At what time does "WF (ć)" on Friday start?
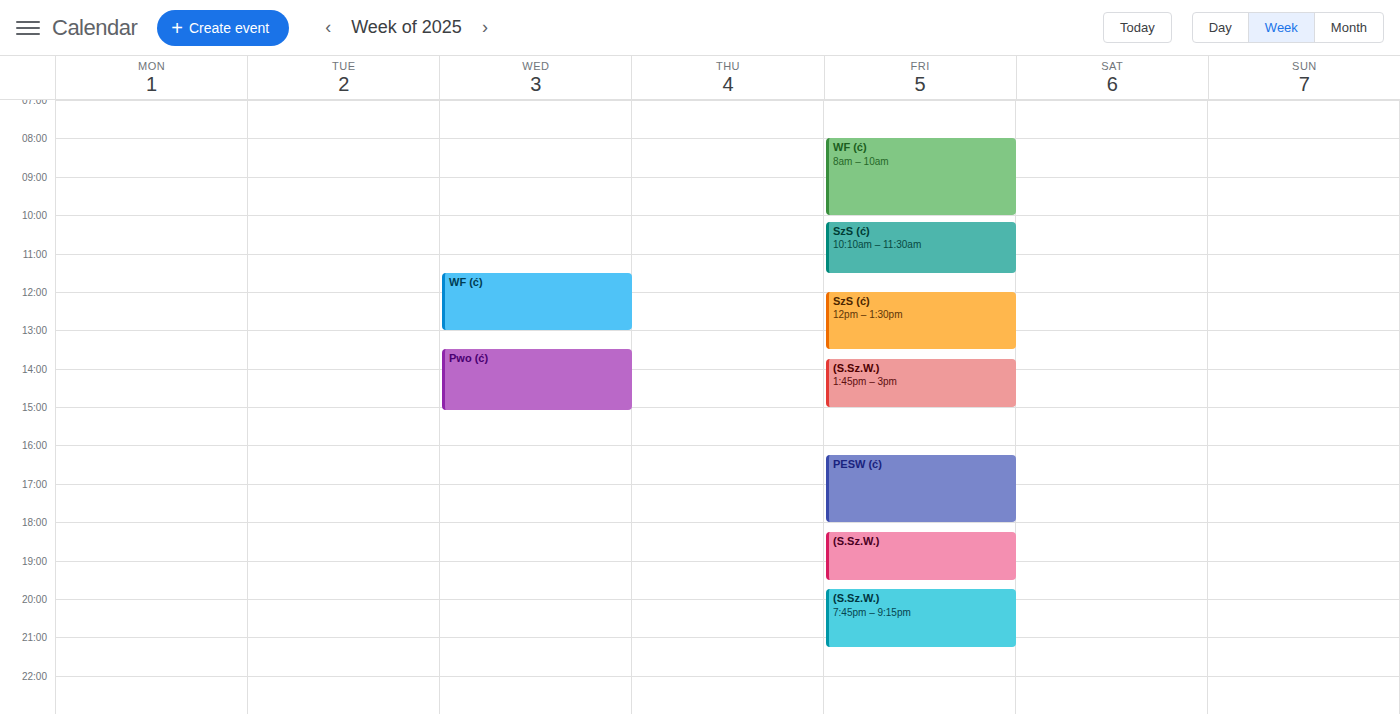
8:00 AM